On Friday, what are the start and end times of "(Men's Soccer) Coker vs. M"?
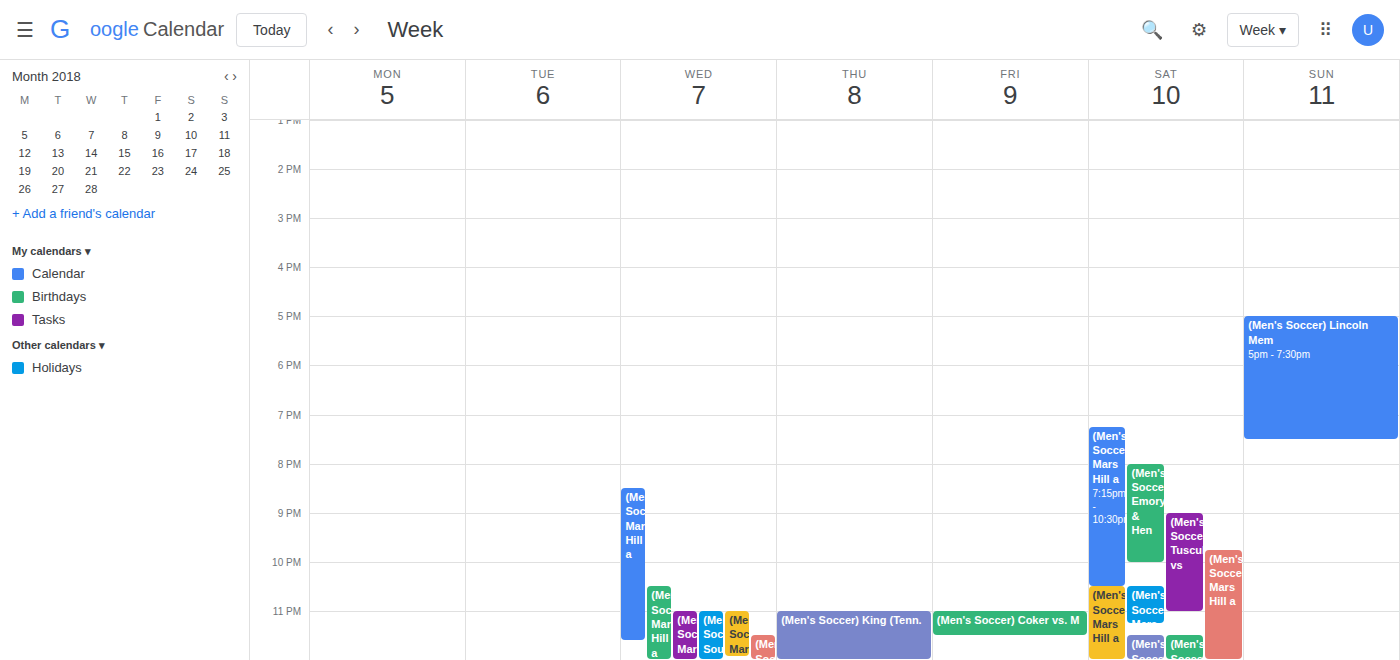
11:00 PM to 11:30 PM